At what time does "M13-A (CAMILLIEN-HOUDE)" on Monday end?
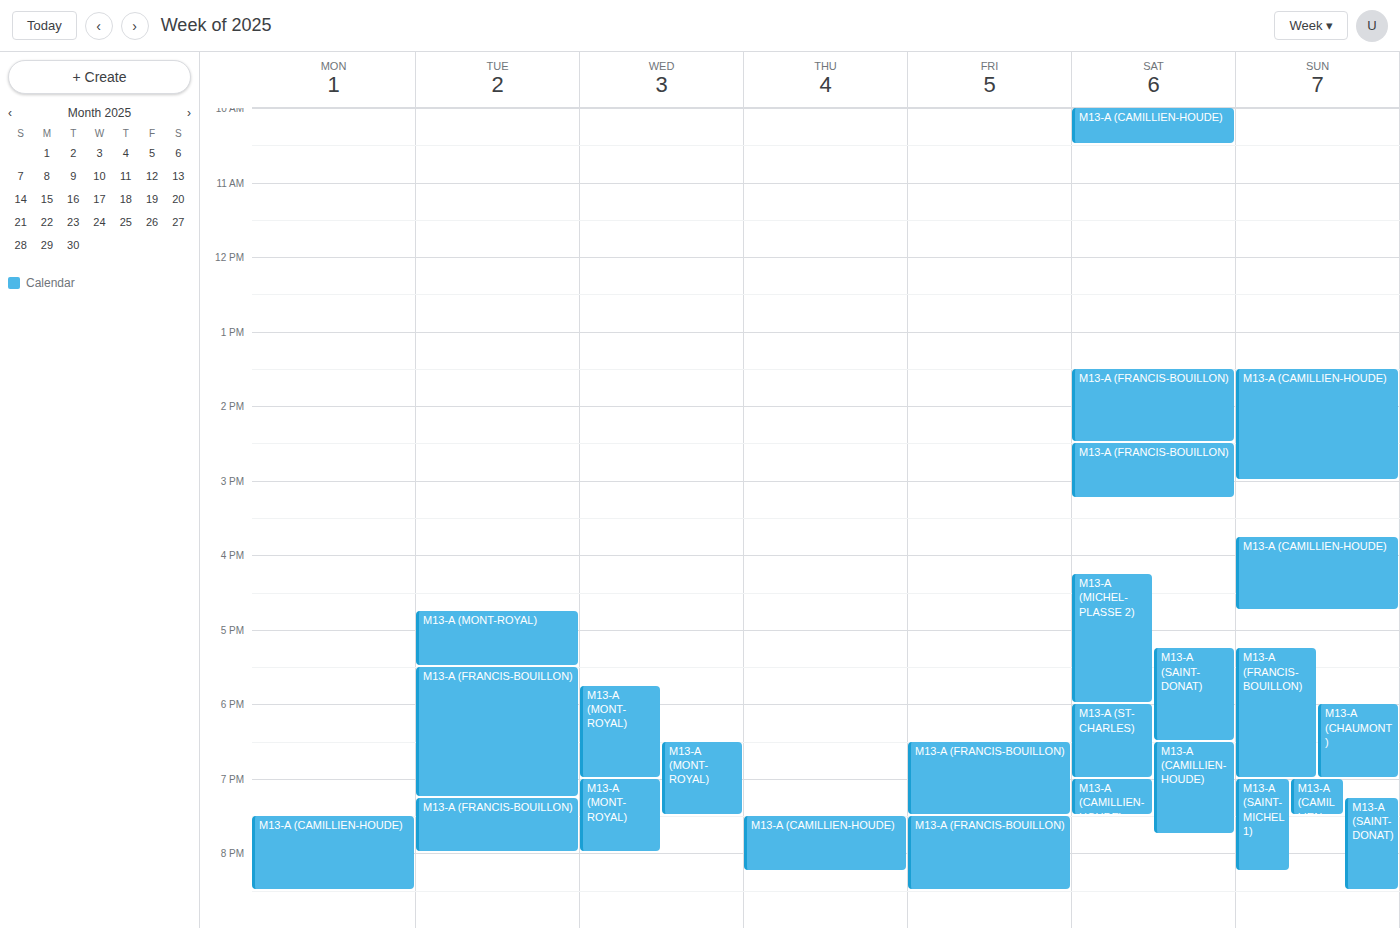
8:30 PM